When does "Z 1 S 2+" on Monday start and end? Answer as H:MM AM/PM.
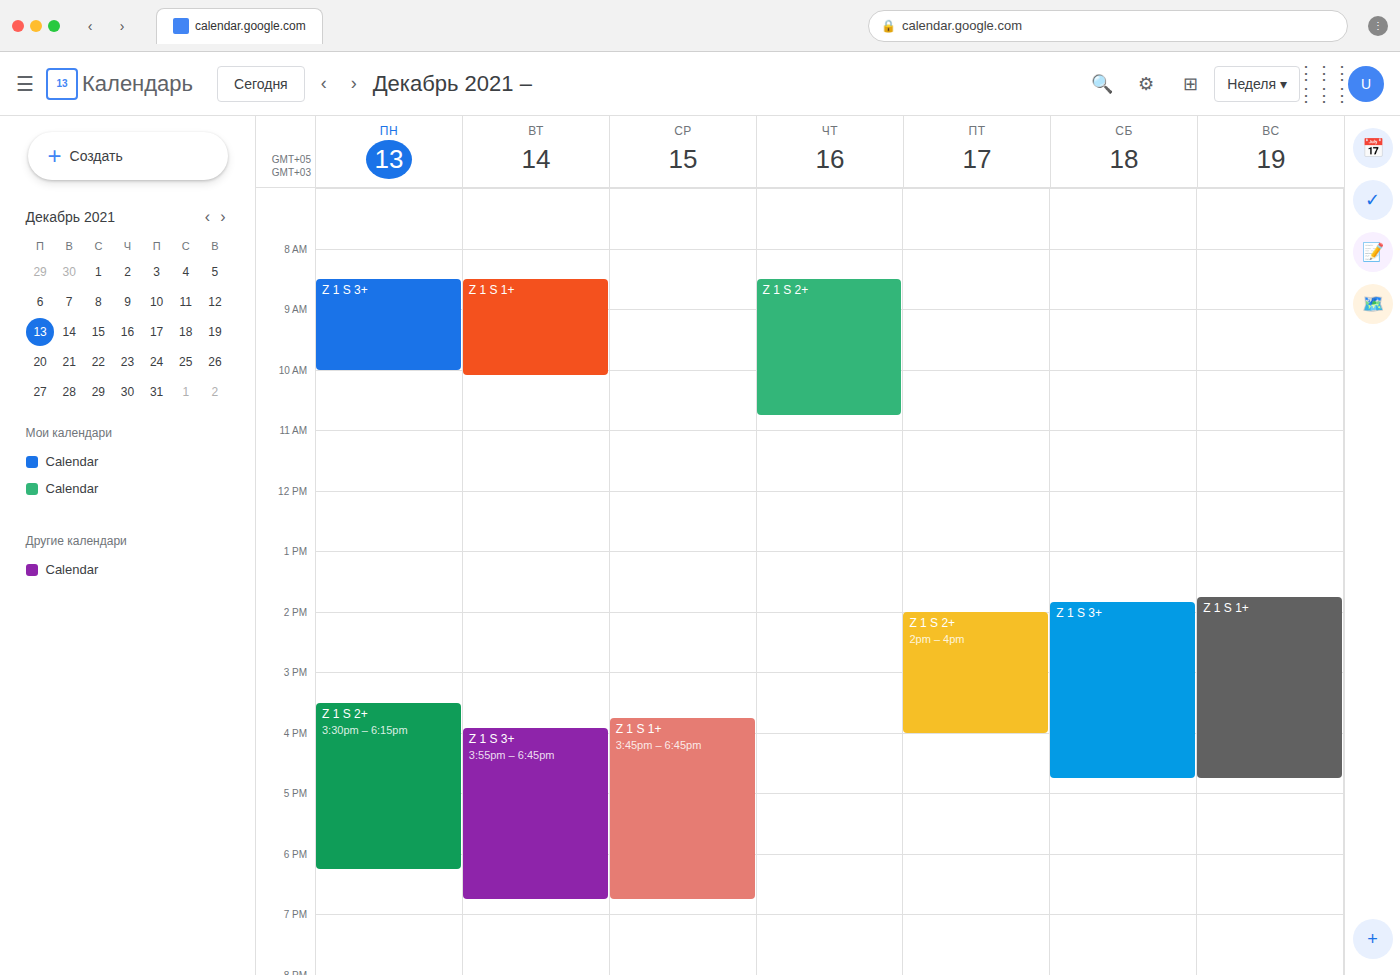
3:30 PM to 6:15 PM